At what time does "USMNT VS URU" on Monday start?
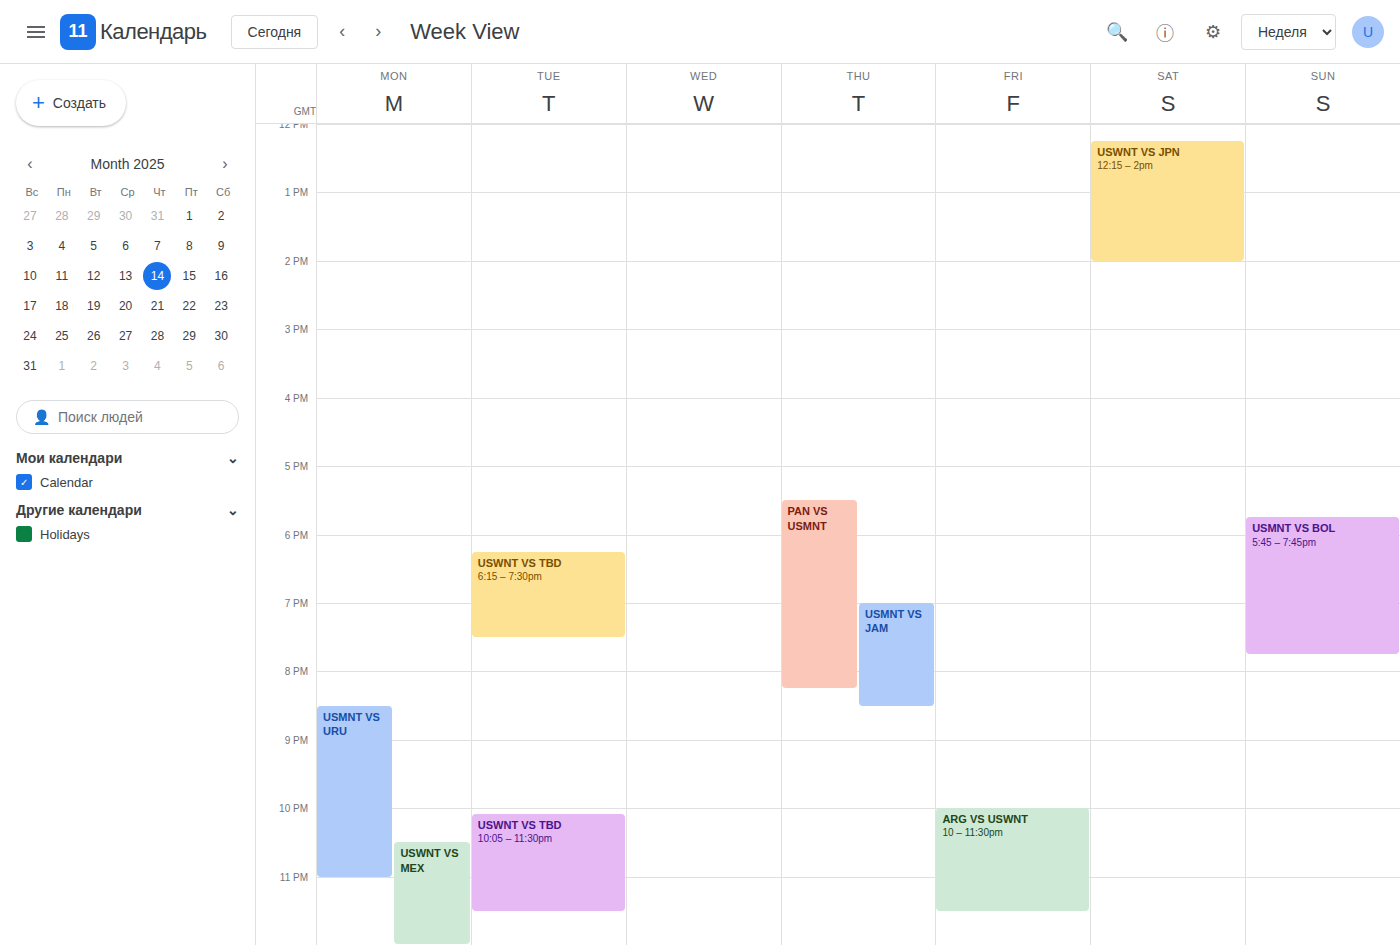
8:30 PM